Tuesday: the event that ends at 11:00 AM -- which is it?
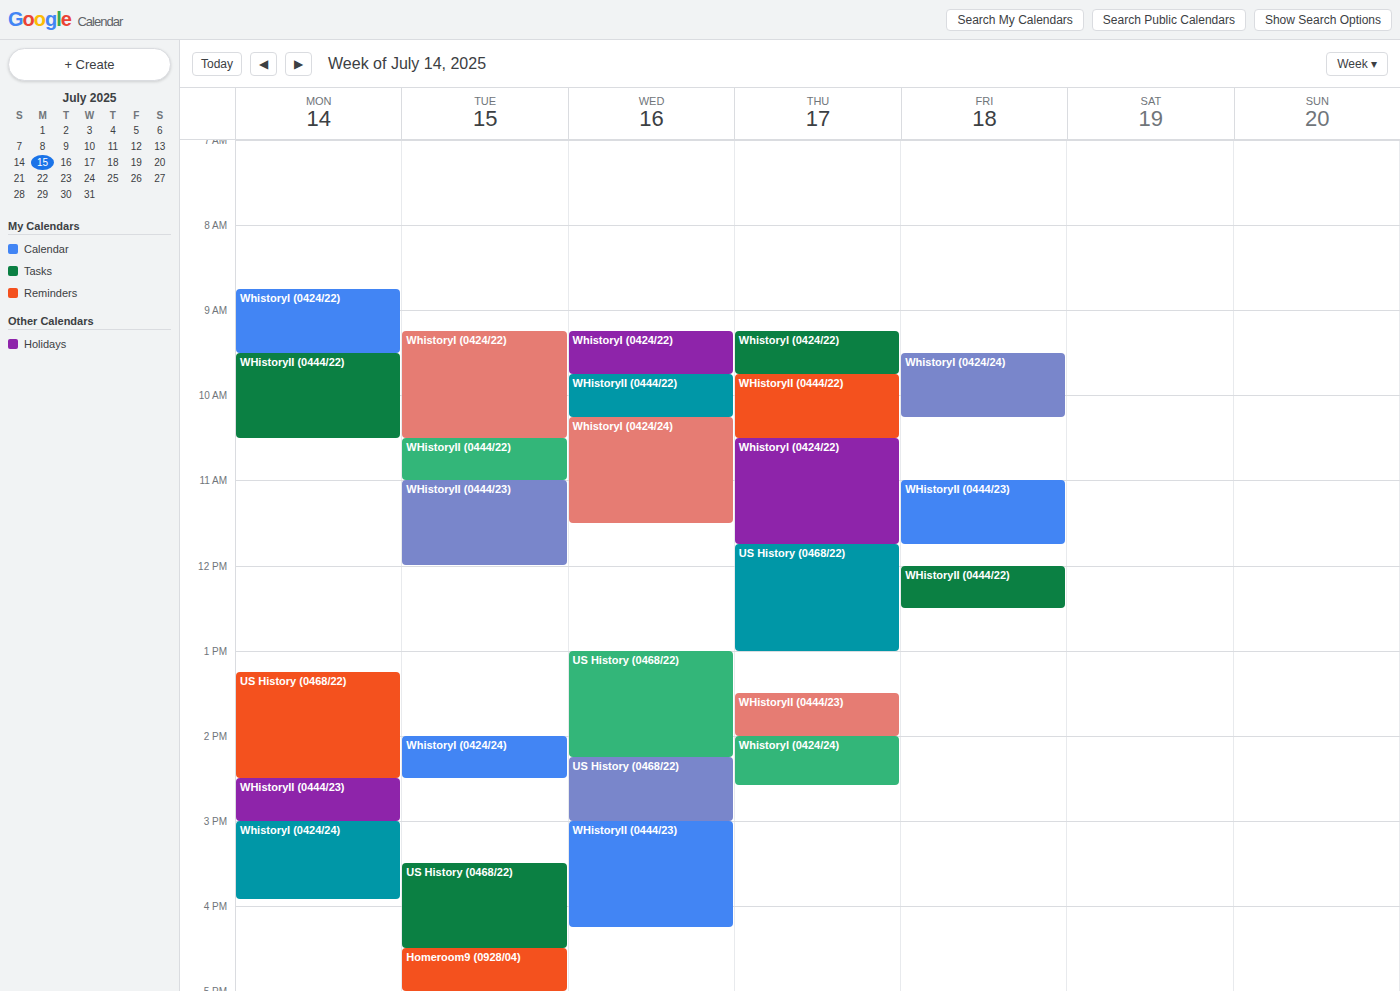
"WHistoryII (0444/22)"